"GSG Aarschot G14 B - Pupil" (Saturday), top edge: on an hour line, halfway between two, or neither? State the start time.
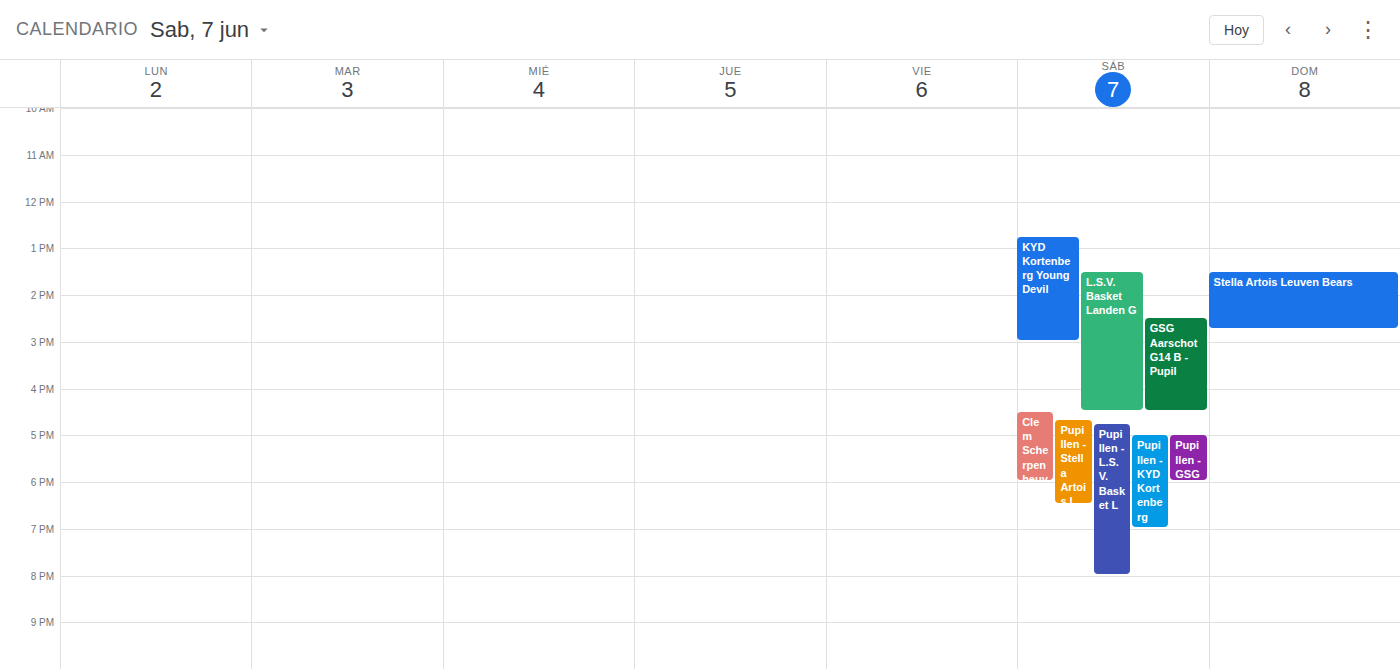
2:30 PM -- halfway between the 2 PM and 3 PM lines.